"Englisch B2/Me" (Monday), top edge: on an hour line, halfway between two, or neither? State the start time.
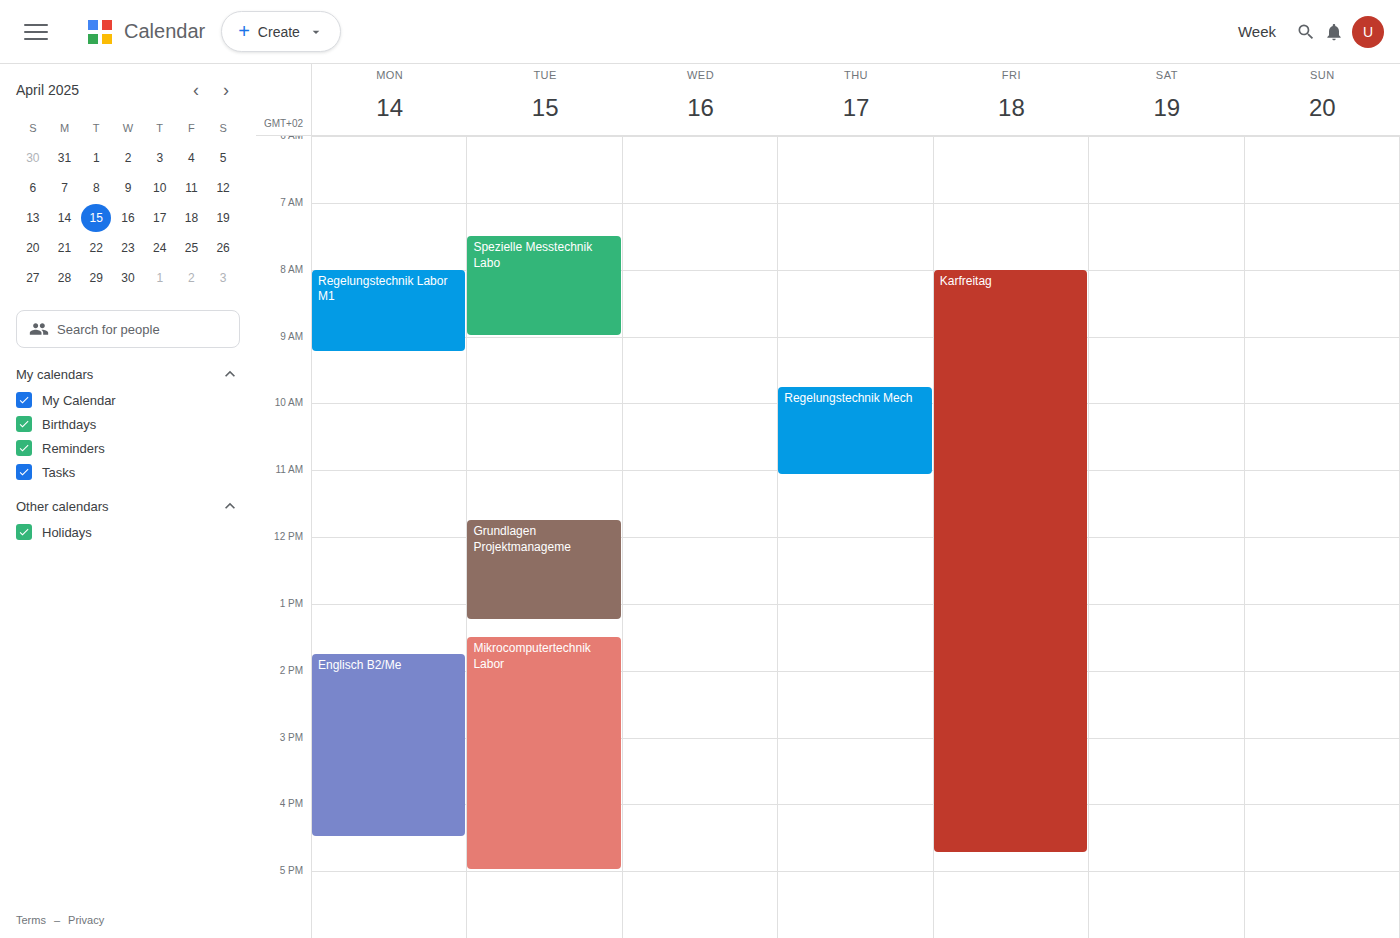
1:45 PM -- neither: three quarters of the way from the 1 PM line to the 2 PM line.